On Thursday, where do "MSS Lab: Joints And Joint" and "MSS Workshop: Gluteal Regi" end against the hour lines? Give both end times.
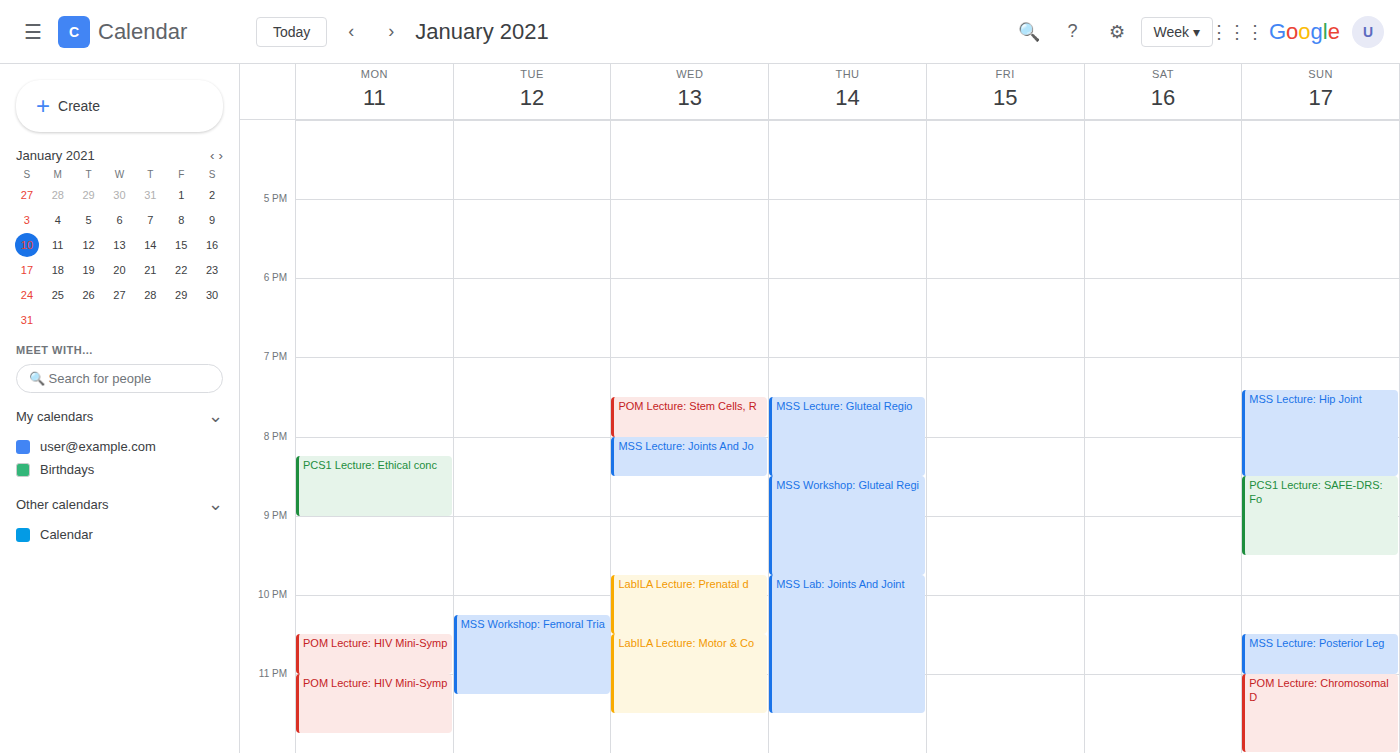
"MSS Lab: Joints And Joint": 11:30 PM, halfway between the 11 PM and 12 AM lines. "MSS Workshop: Gluteal Regi": 9:45 PM, neither: three quarters of the way from the 9 PM line to the 10 PM line.